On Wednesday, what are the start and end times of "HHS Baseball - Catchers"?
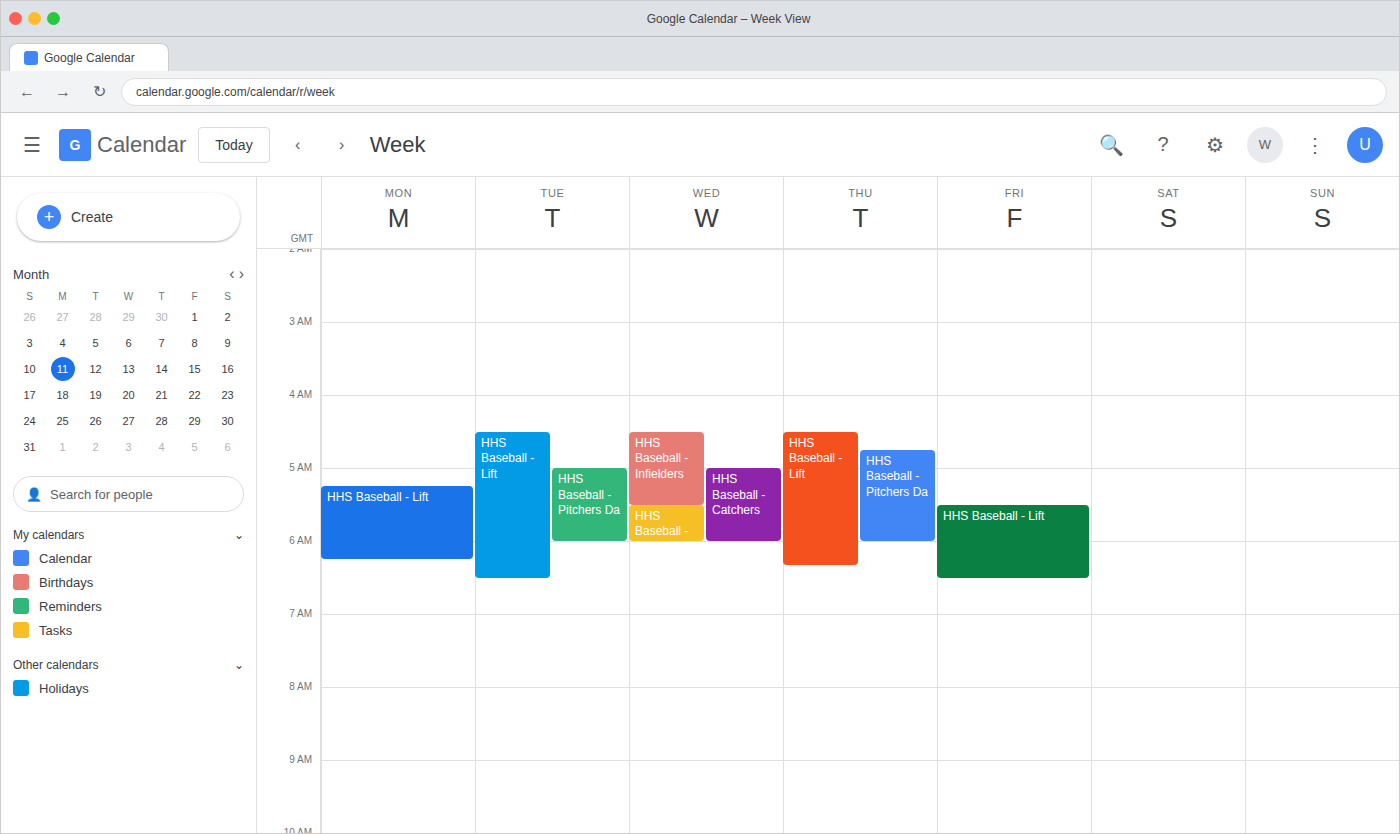
5:00 AM to 6:00 AM